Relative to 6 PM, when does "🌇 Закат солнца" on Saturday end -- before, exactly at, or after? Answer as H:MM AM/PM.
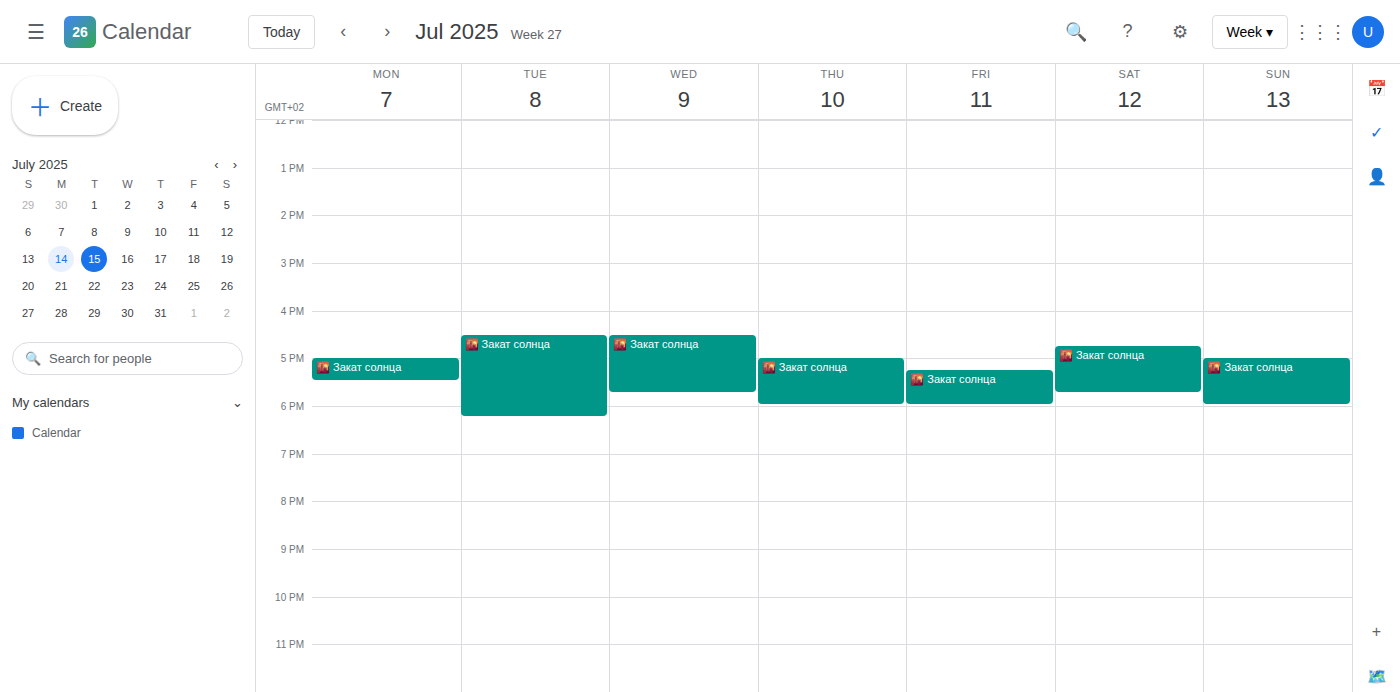
5:45 PM -- before 6 PM, 15 minutes above the 6 PM line.